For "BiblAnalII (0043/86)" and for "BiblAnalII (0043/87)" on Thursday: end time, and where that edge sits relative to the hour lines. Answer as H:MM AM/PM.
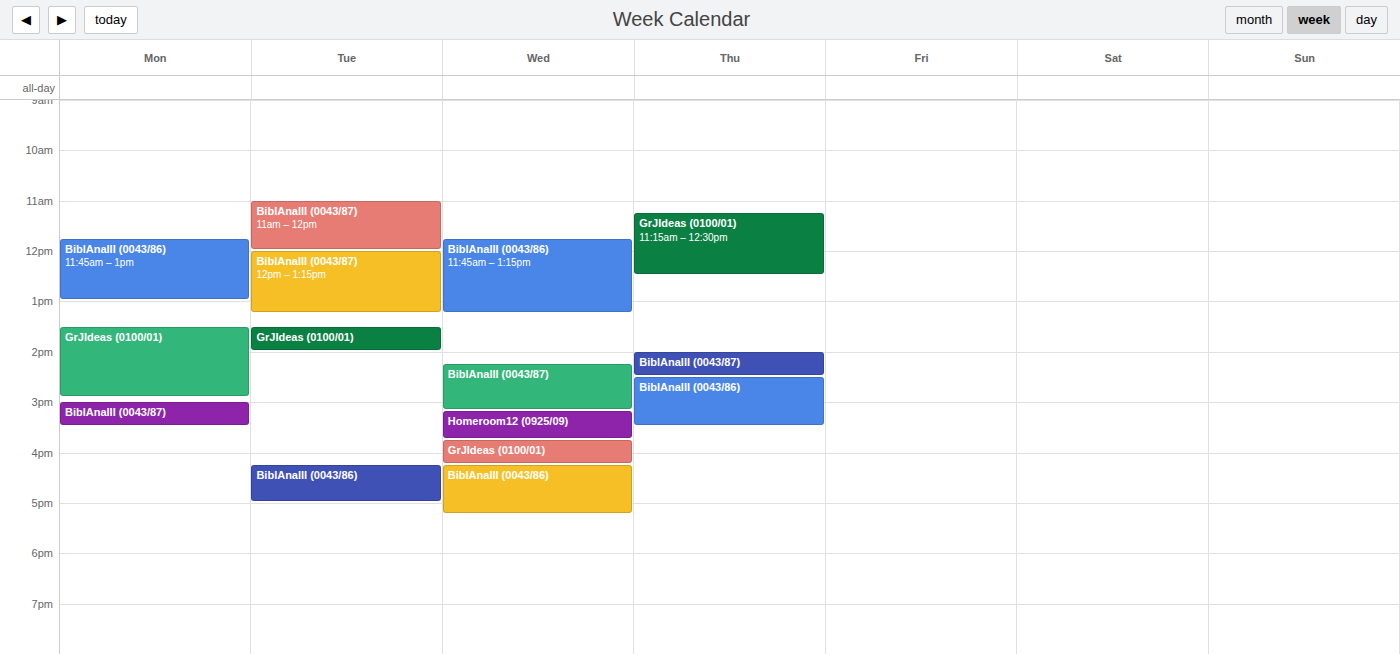
"BiblAnalII (0043/86)": 3:30 PM, halfway between the 3 PM and 4 PM lines. "BiblAnalII (0043/87)": 2:30 PM, halfway between the 2 PM and 3 PM lines.